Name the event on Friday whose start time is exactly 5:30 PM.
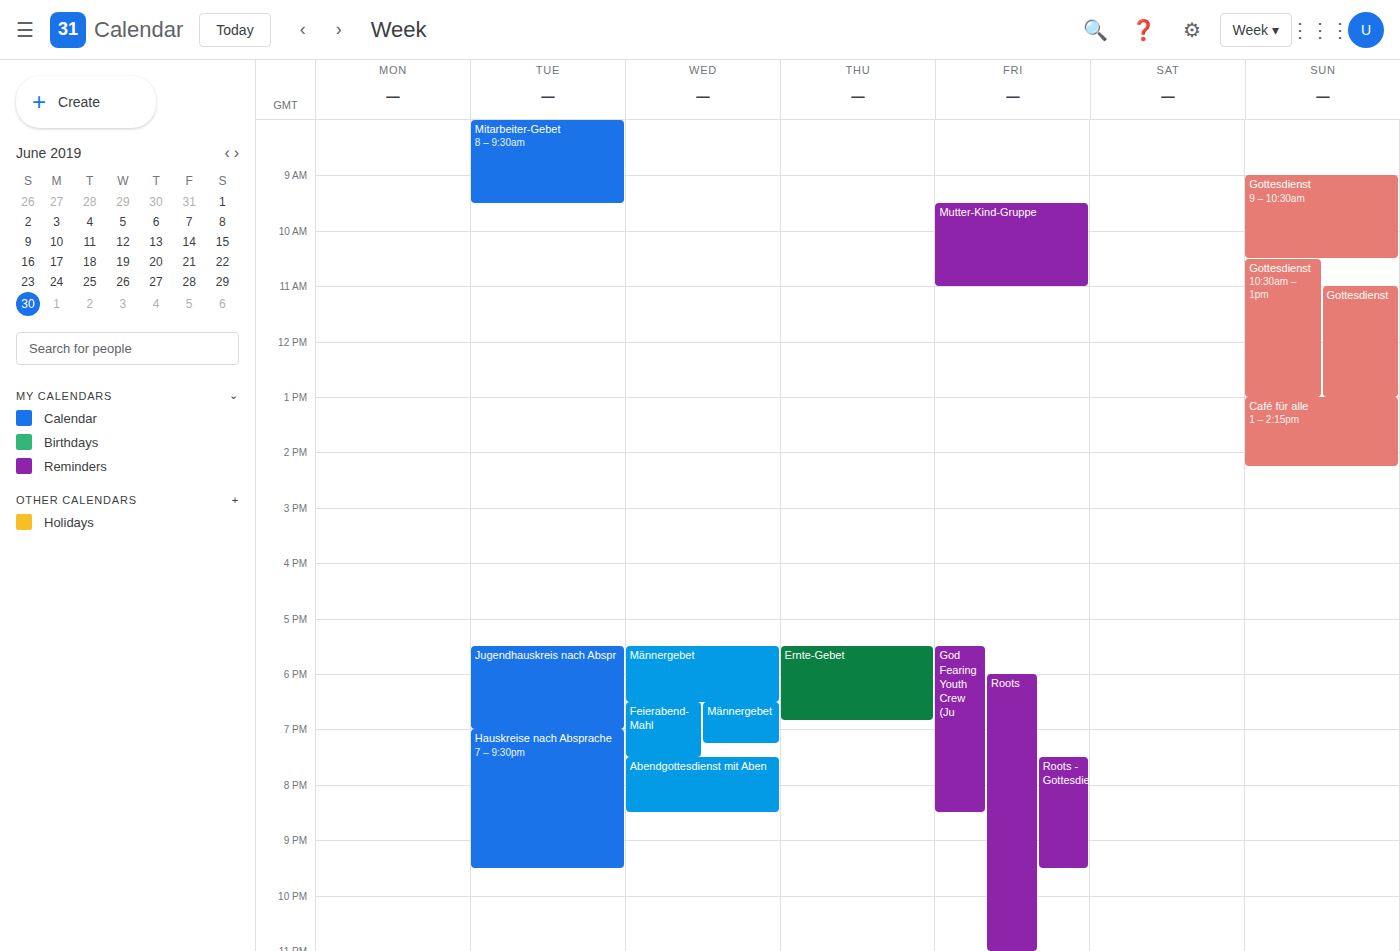
"God Fearing Youth Crew (Ju"